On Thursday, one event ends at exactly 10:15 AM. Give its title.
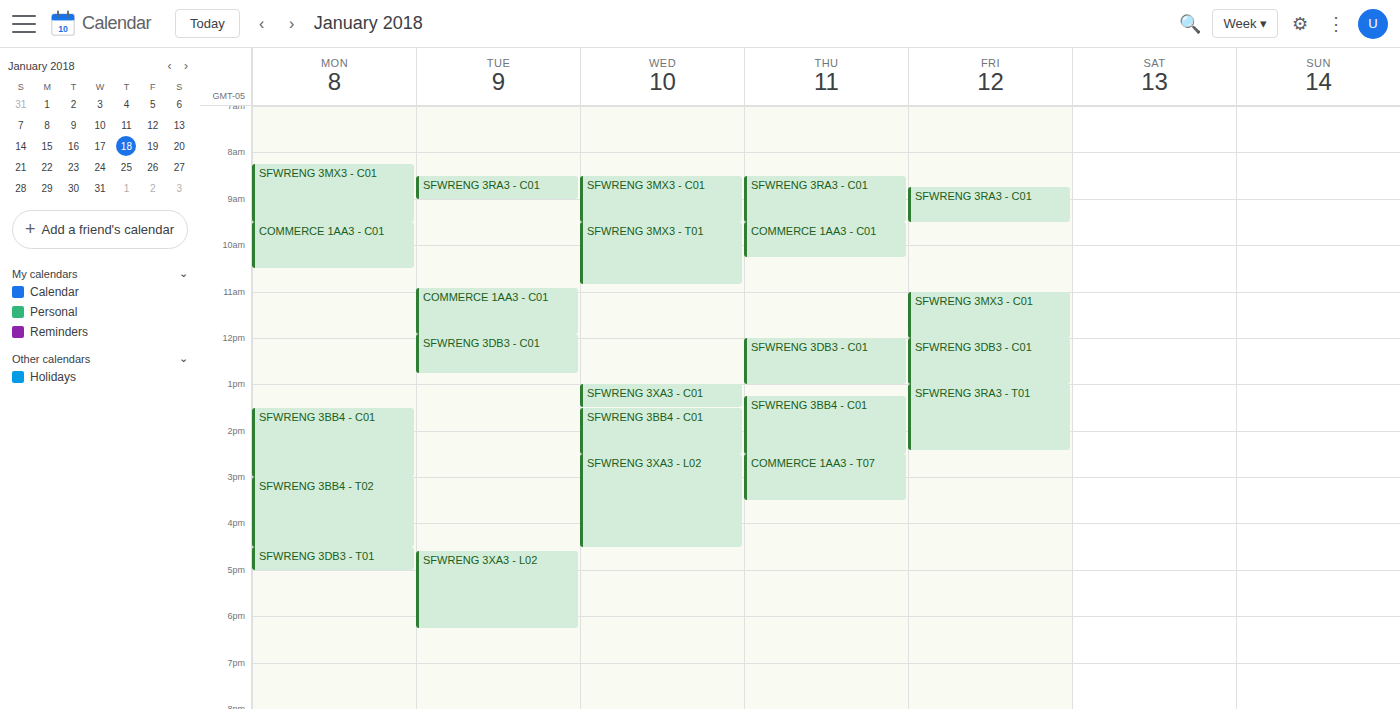
"COMMERCE 1AA3 - C01"